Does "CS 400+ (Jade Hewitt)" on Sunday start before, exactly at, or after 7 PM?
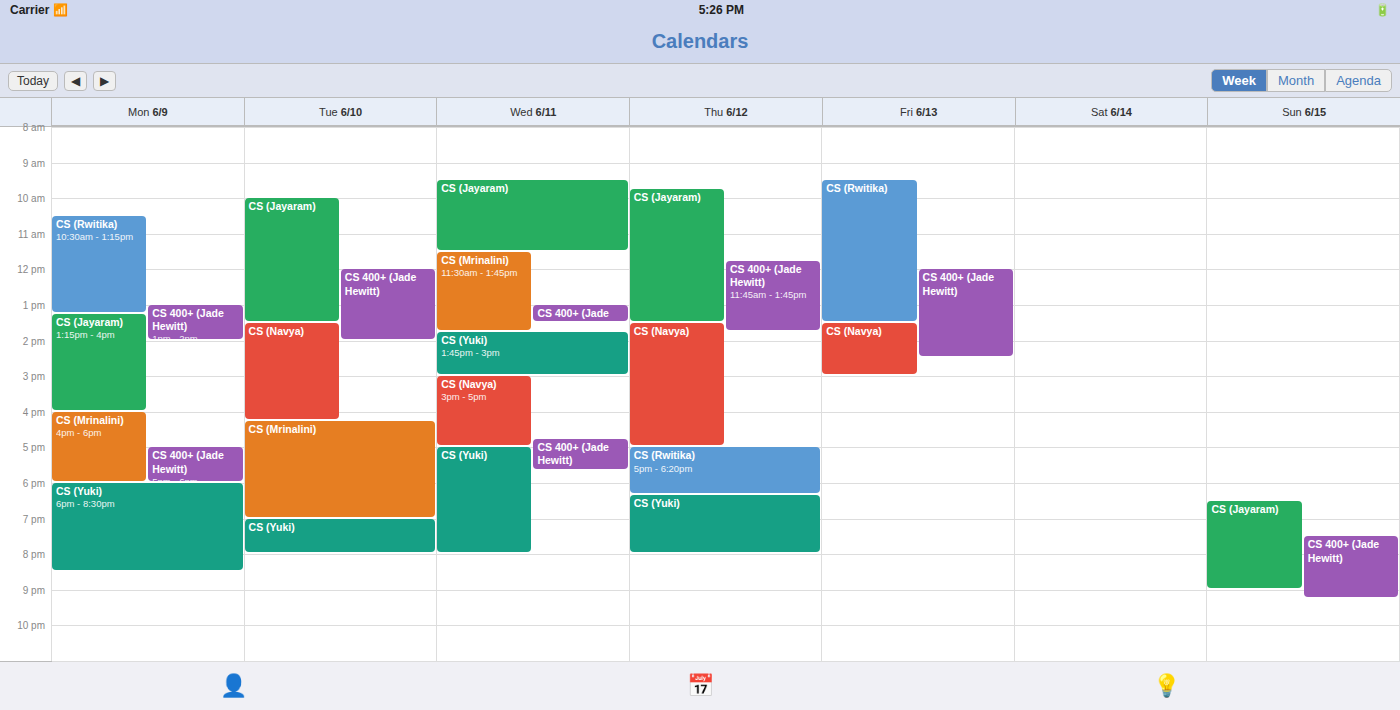
7:30 PM -- after 7 PM, 30 minutes below the 7 PM line.